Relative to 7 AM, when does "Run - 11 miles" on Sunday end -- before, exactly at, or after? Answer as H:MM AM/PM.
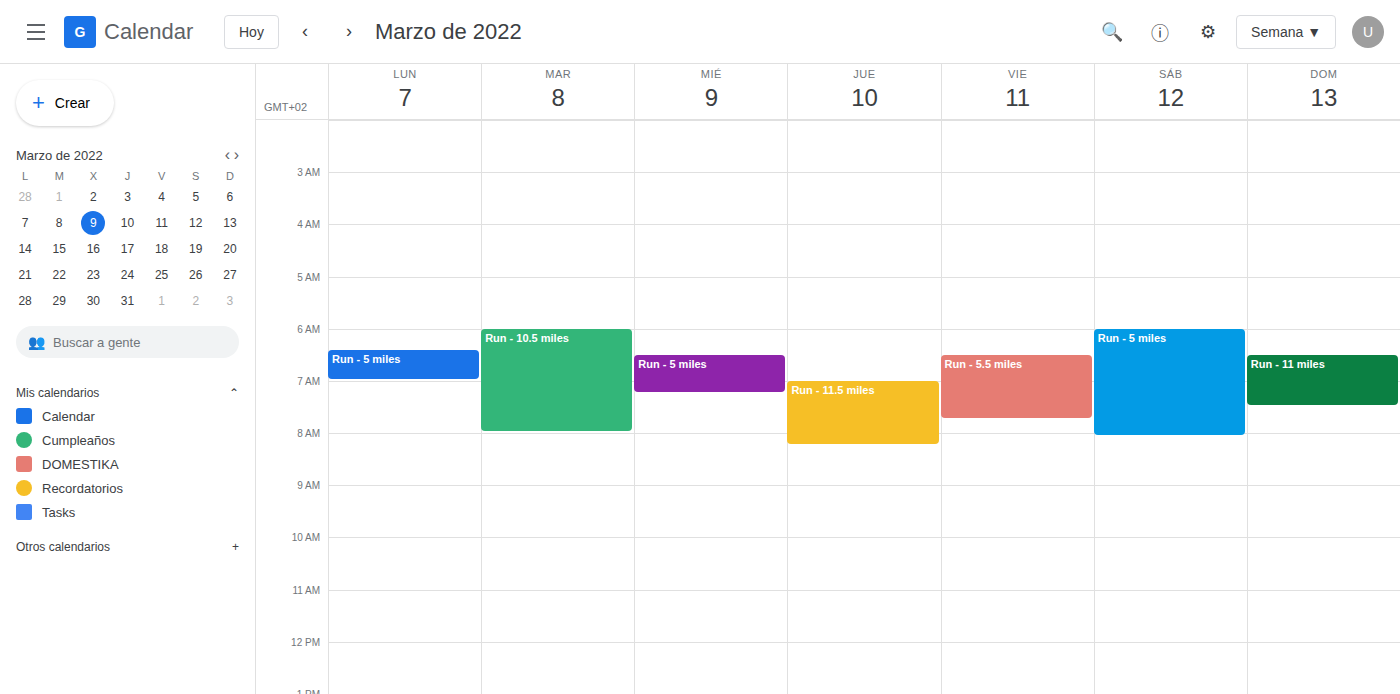
7:30 AM -- after 7 AM, 30 minutes below the 7 AM line.